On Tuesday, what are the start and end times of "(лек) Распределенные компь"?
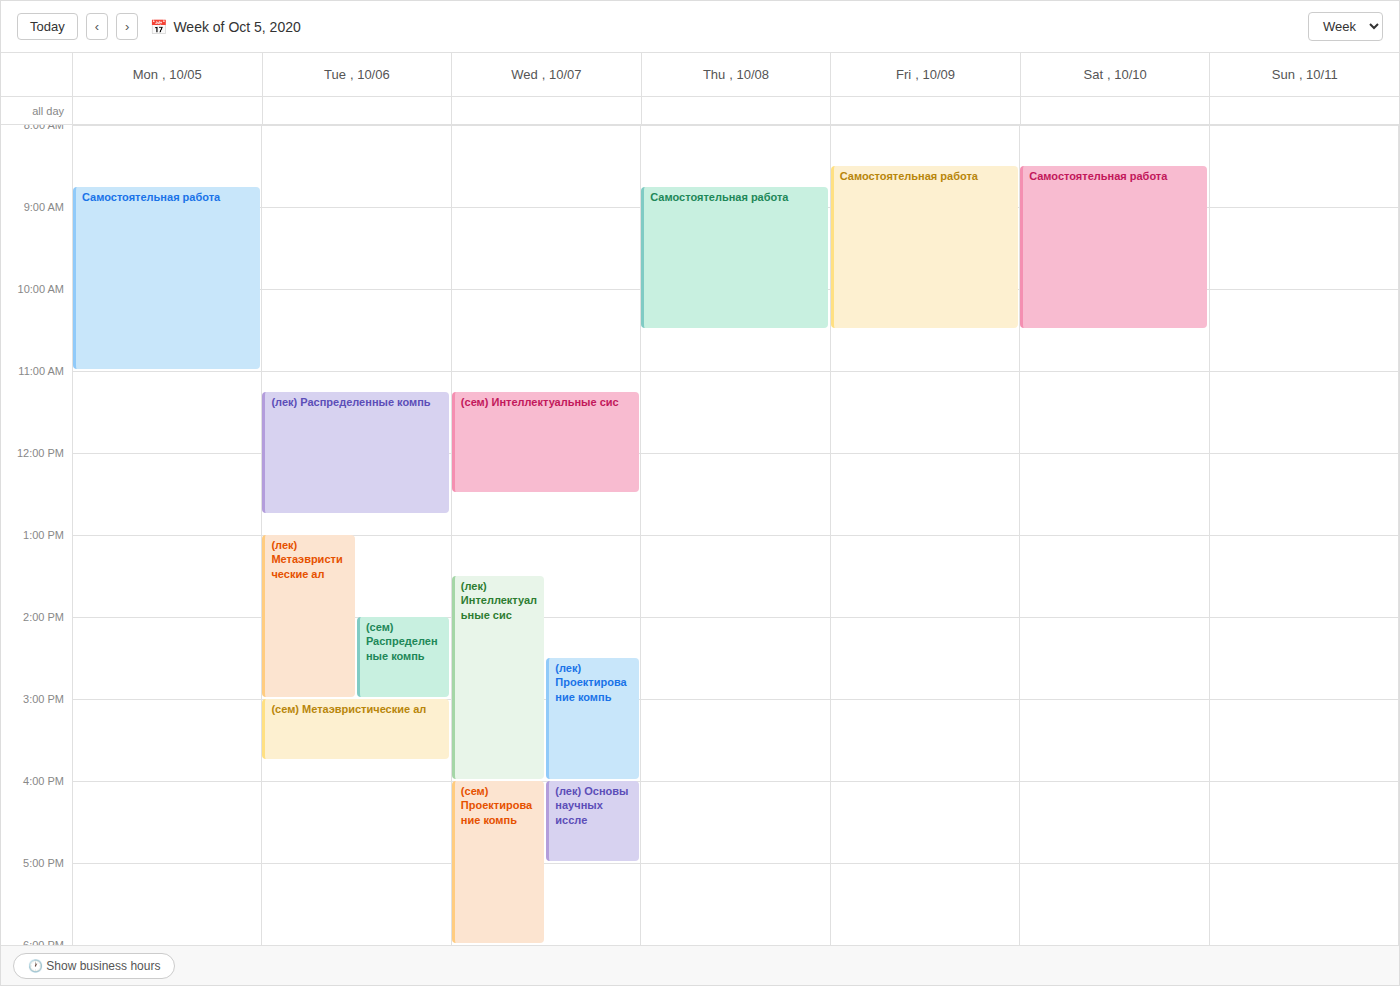
11:15 AM to 12:45 PM